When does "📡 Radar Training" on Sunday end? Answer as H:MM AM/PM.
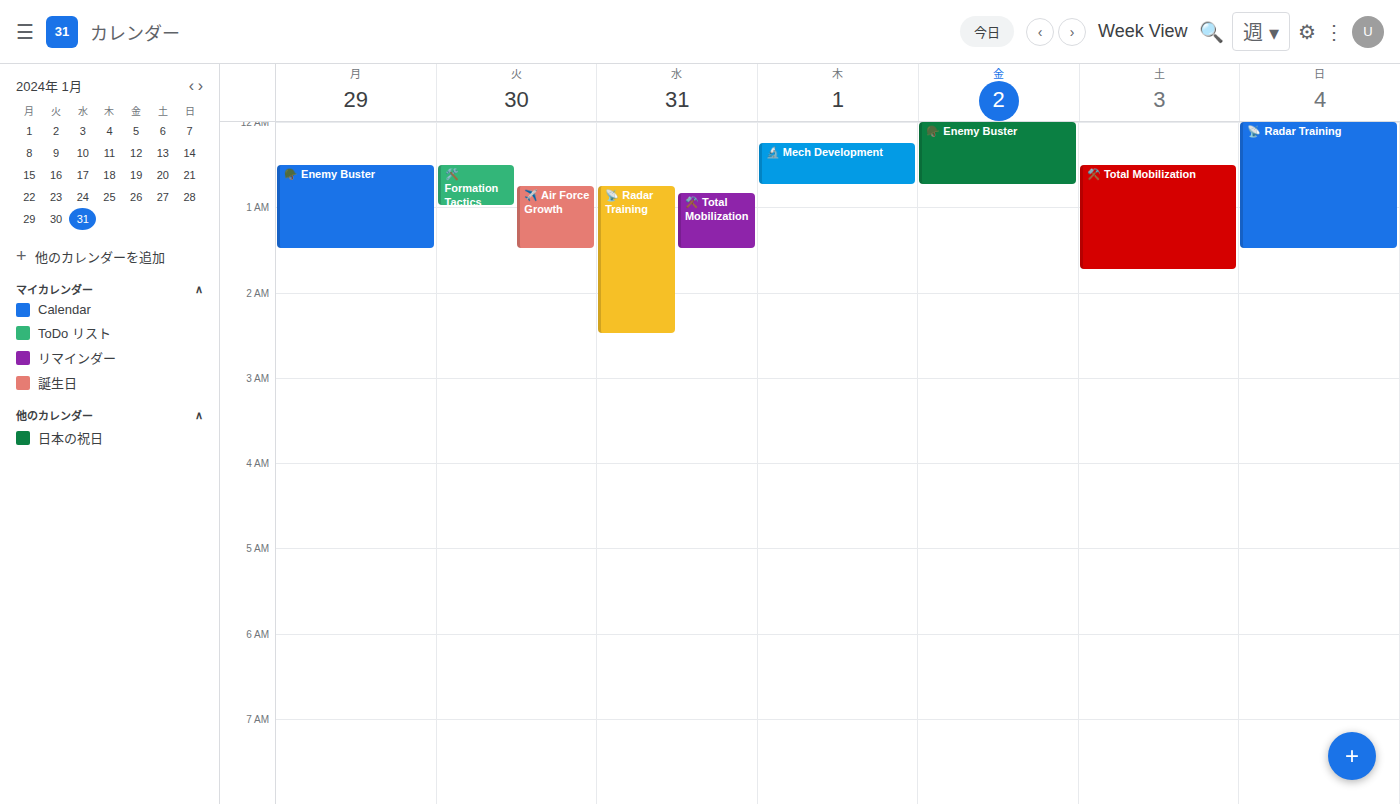
1:30 AM